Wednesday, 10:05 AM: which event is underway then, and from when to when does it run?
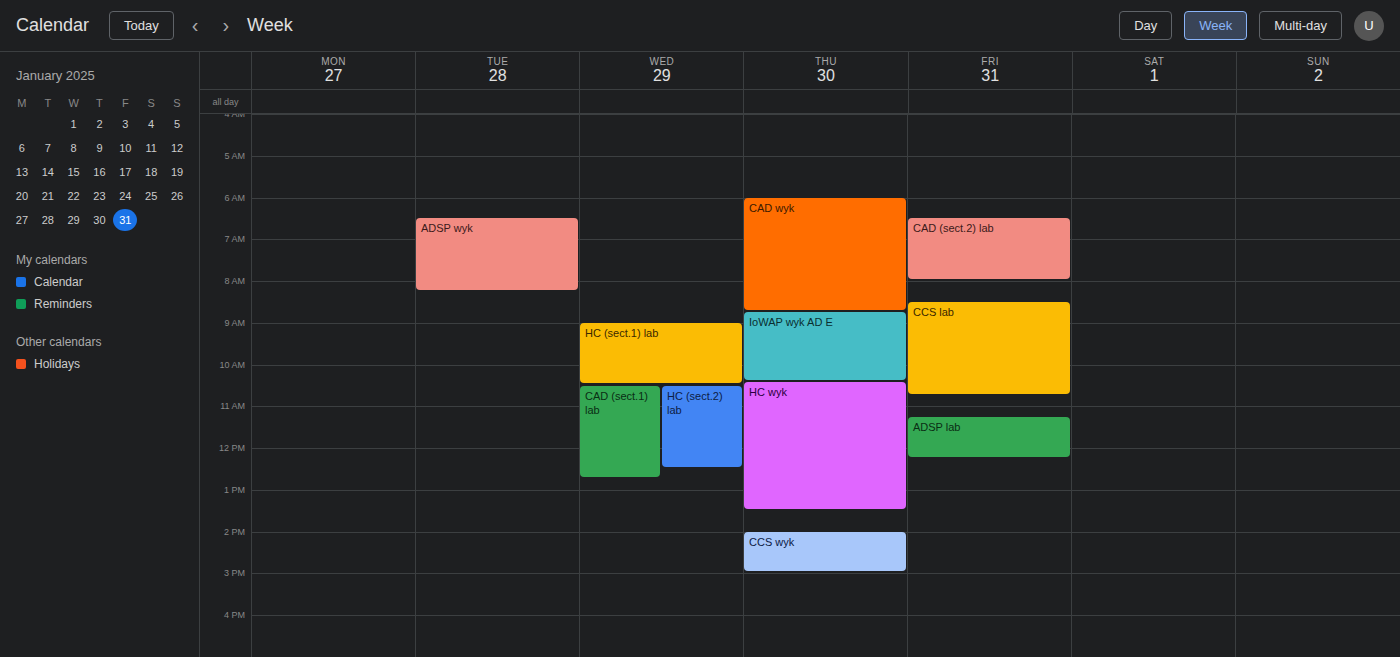
"HC (sect.1) lab", 9:00 AM to 10:30 AM